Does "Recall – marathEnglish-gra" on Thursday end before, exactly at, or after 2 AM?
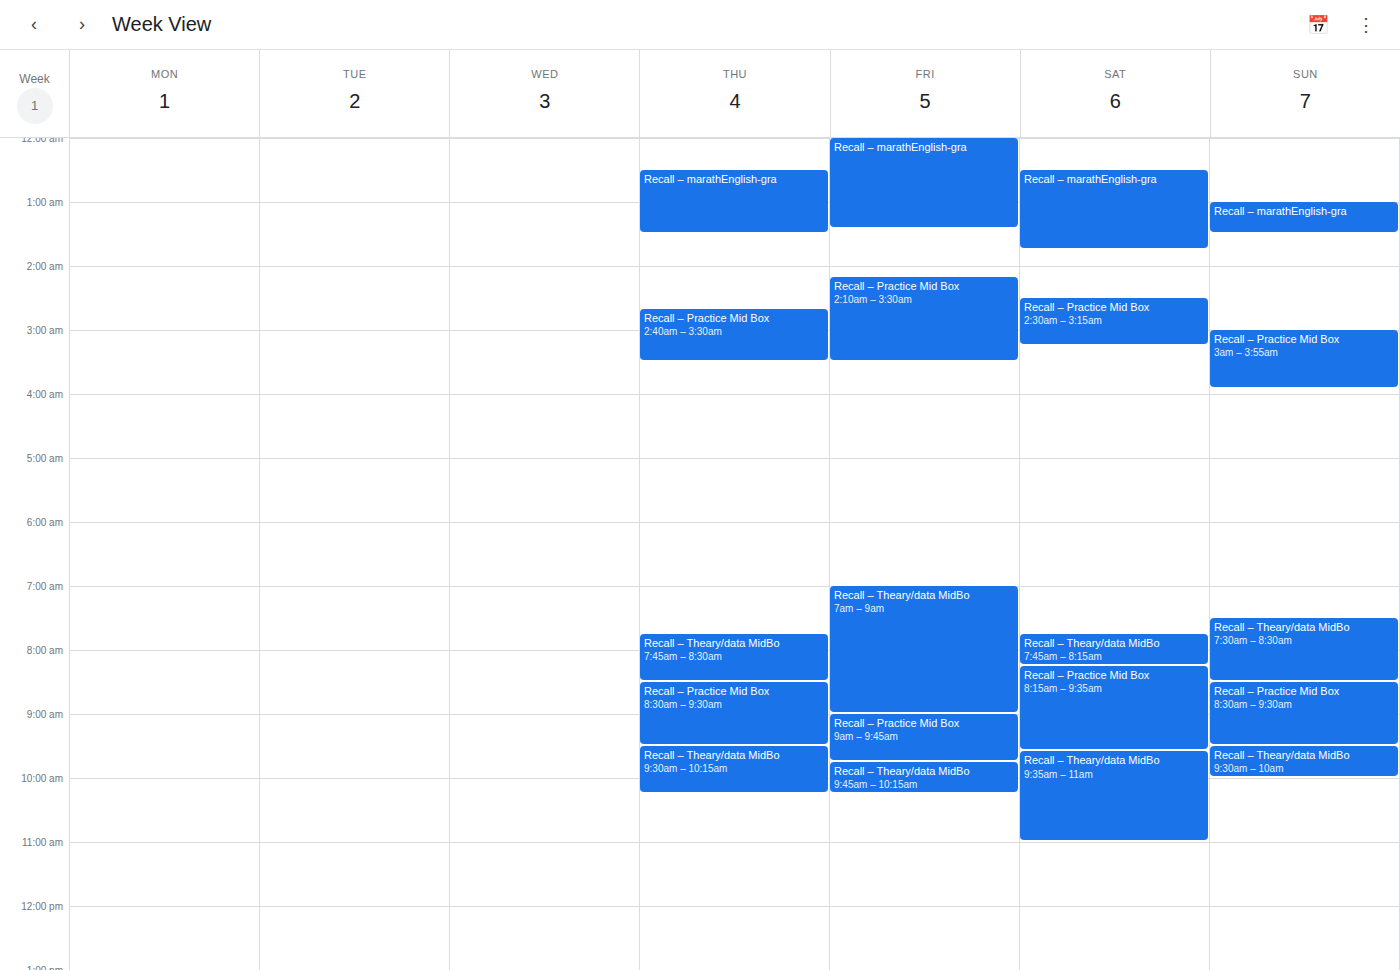
1:30 AM -- before 2 AM, 30 minutes above the 2 AM line.